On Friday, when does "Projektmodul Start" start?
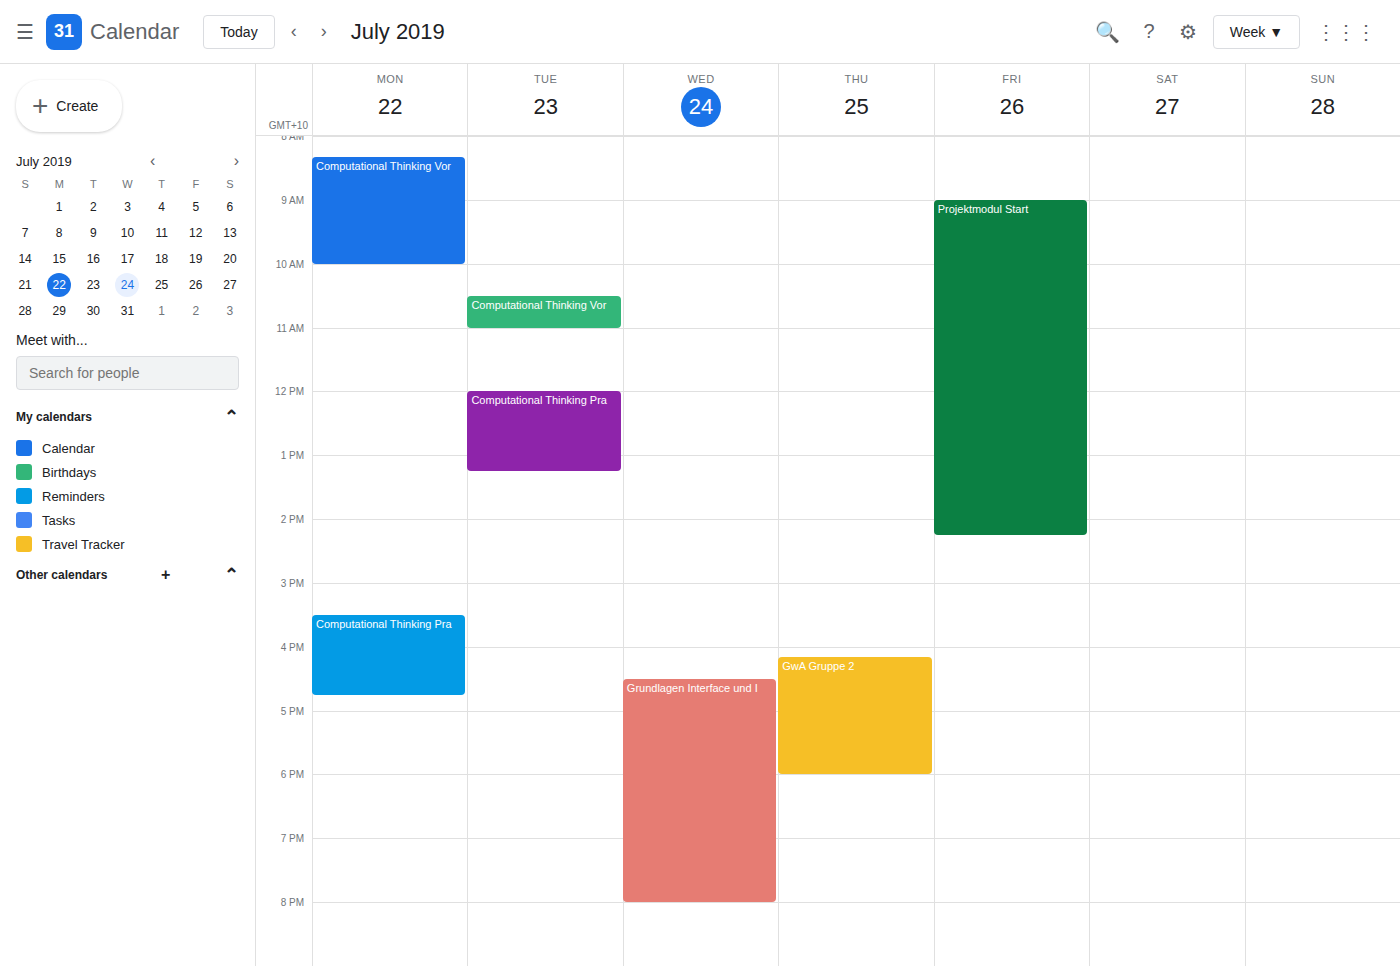
9:00 AM